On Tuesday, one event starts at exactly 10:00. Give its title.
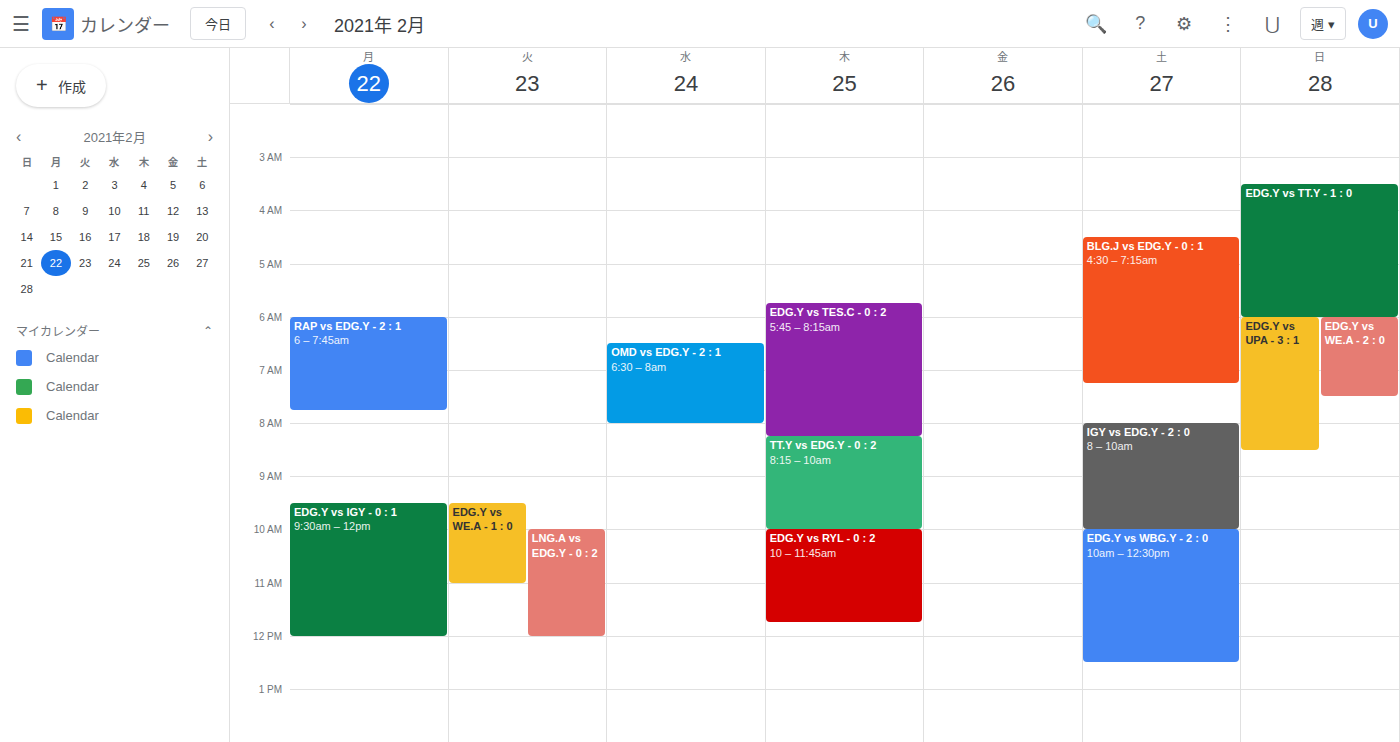
"LNG.A vs EDG.Y - 0 : 2"